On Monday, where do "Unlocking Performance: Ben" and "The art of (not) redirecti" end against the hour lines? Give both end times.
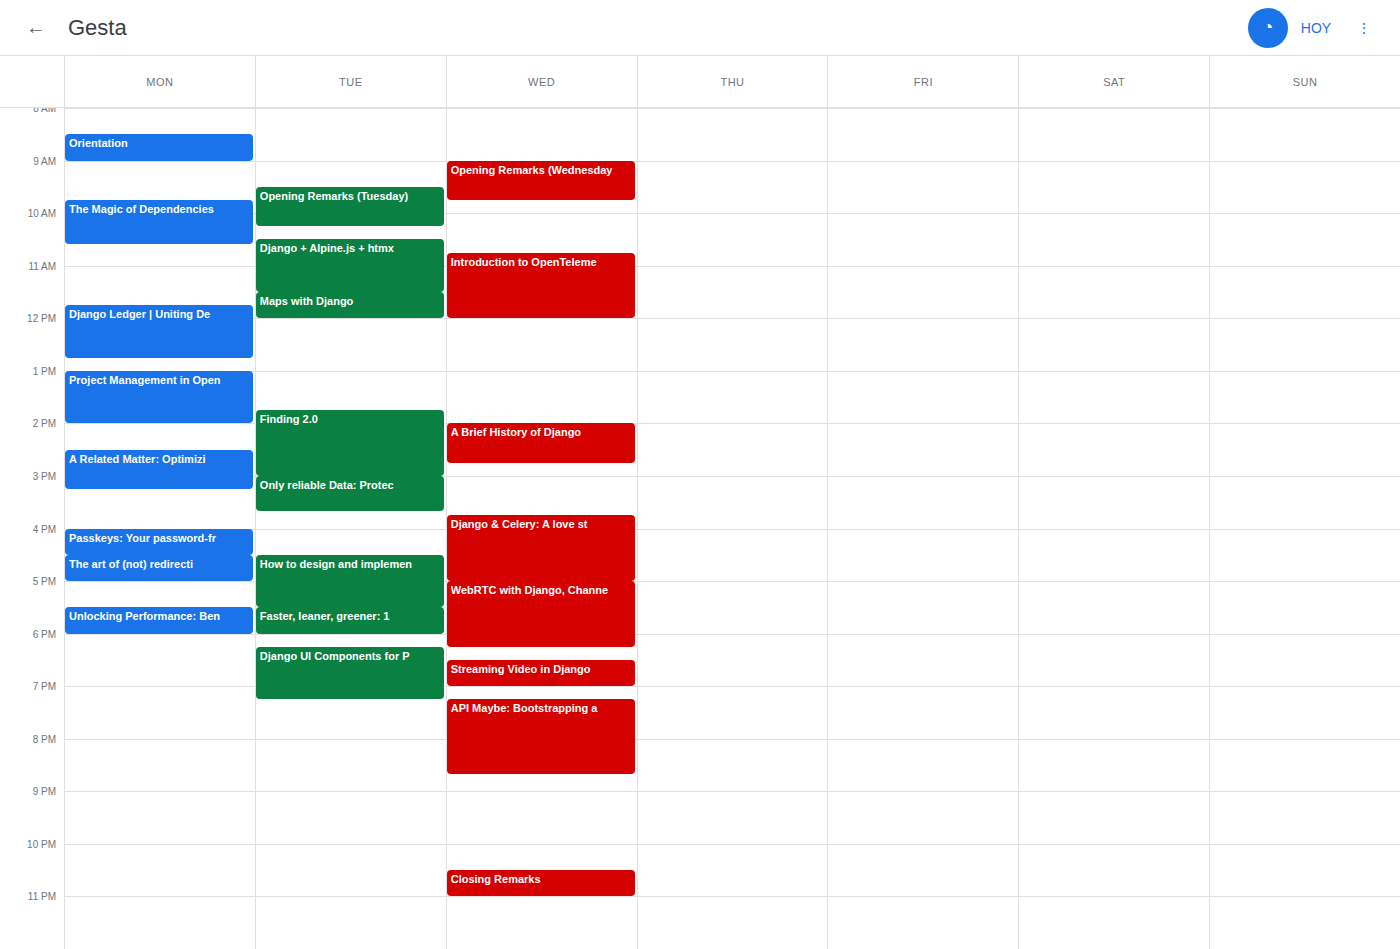
"Unlocking Performance: Ben": 6:00 PM, exactly on the 6 PM line. "The art of (not) redirecti": 5:00 PM, exactly on the 5 PM line.